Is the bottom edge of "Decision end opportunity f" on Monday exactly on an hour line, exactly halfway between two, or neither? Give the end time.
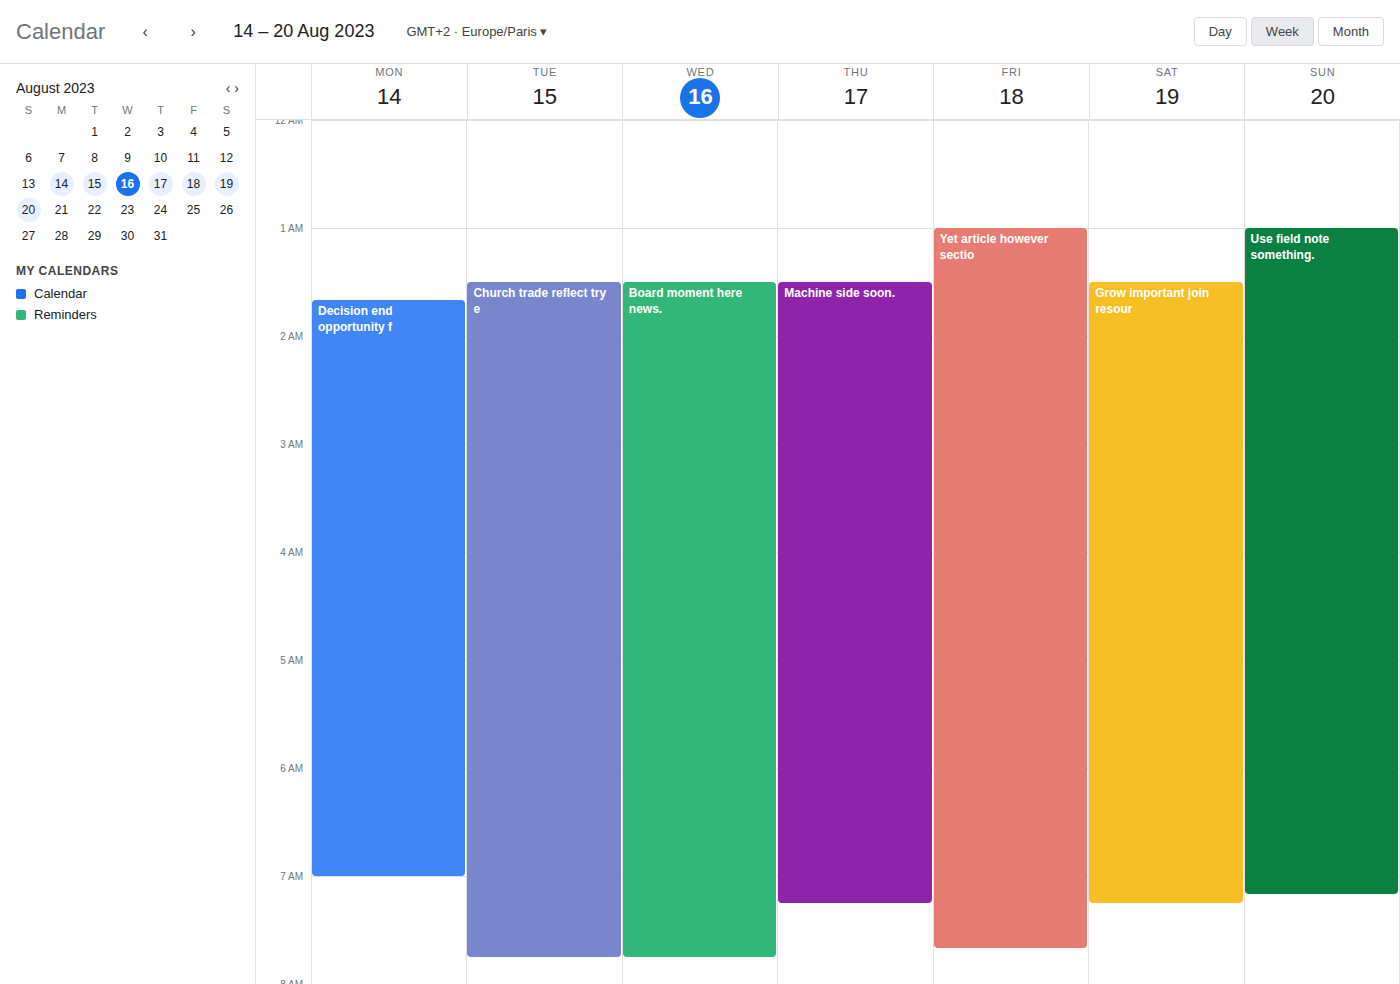
7:00 AM -- exactly on the 7 AM line.